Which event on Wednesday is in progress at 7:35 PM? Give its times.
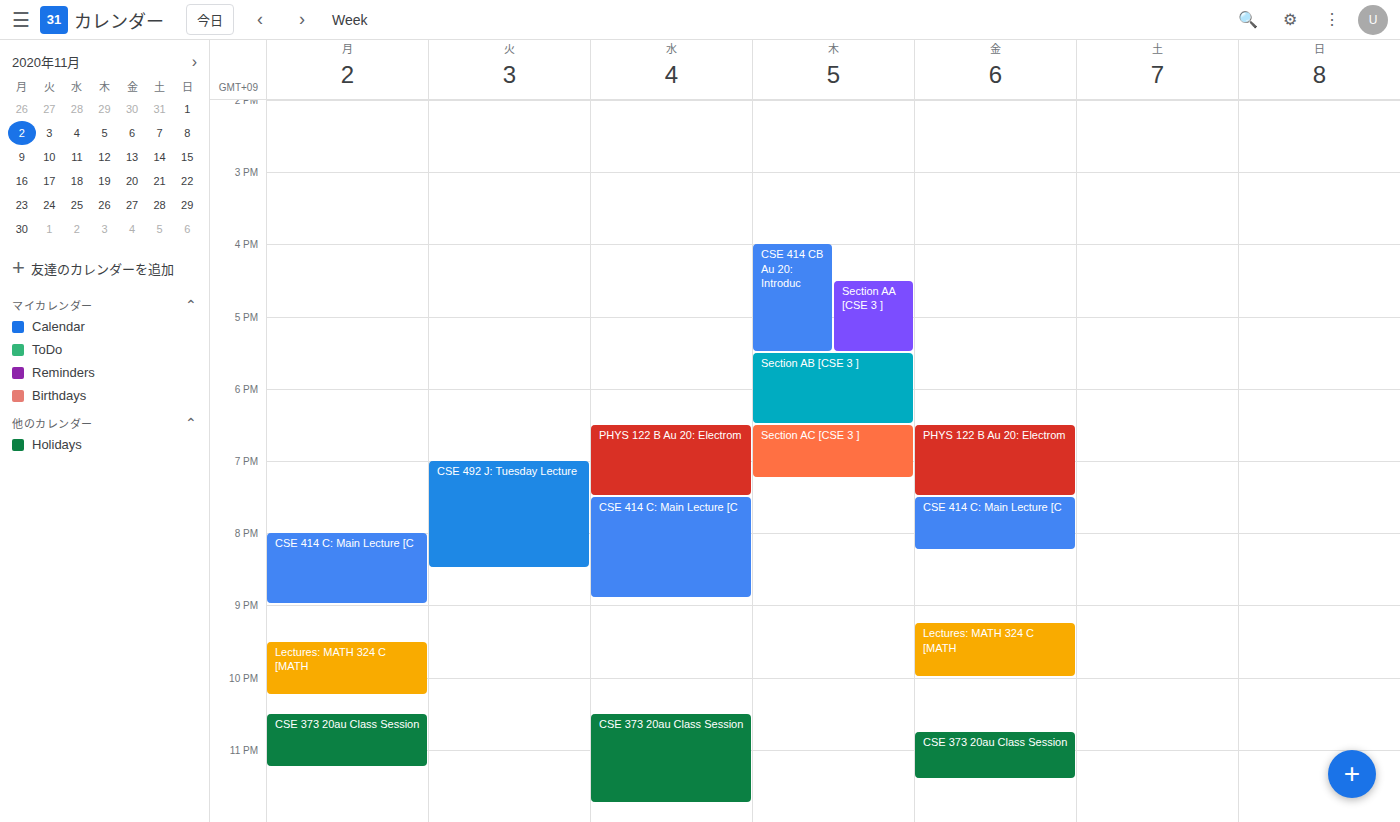
"CSE 414 C: Main Lecture [C", 7:30 PM to 8:55 PM